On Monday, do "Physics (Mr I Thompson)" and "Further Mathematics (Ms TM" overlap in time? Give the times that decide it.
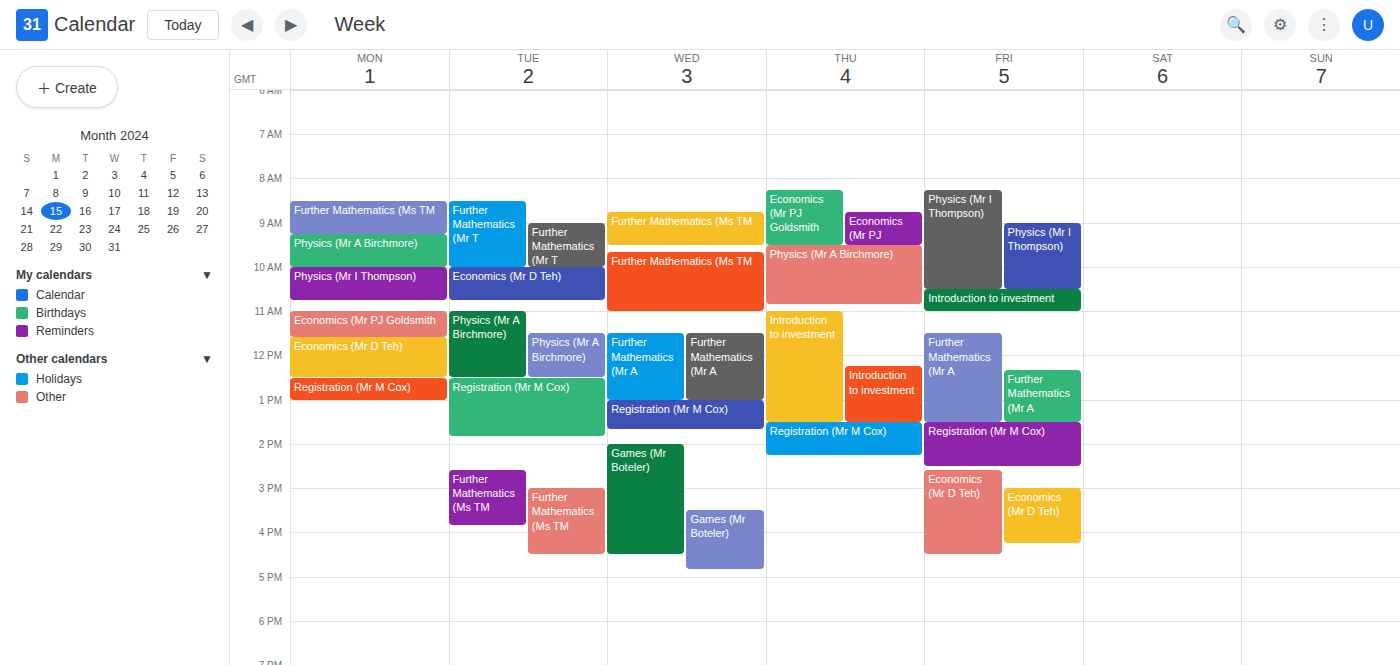
"Further Mathematics (Ms TM" ends at 9:15 AM and "Physics (Mr I Thompson)" starts at 10:00 AM -- no overlap.